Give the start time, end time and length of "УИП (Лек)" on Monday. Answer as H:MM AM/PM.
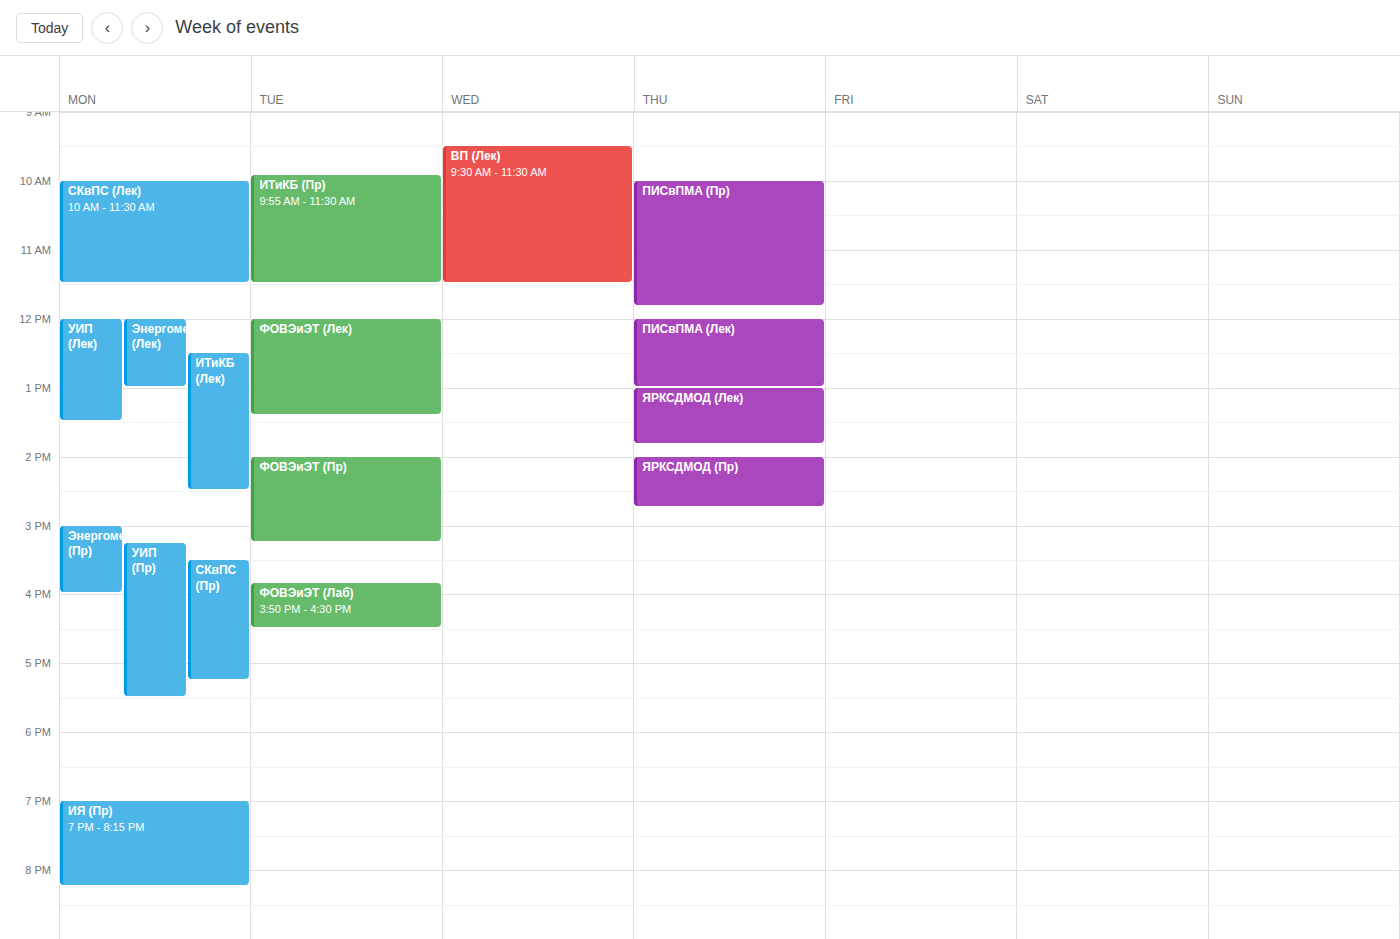
12:00 PM to 1:30 PM, 1 hour 30 minutes